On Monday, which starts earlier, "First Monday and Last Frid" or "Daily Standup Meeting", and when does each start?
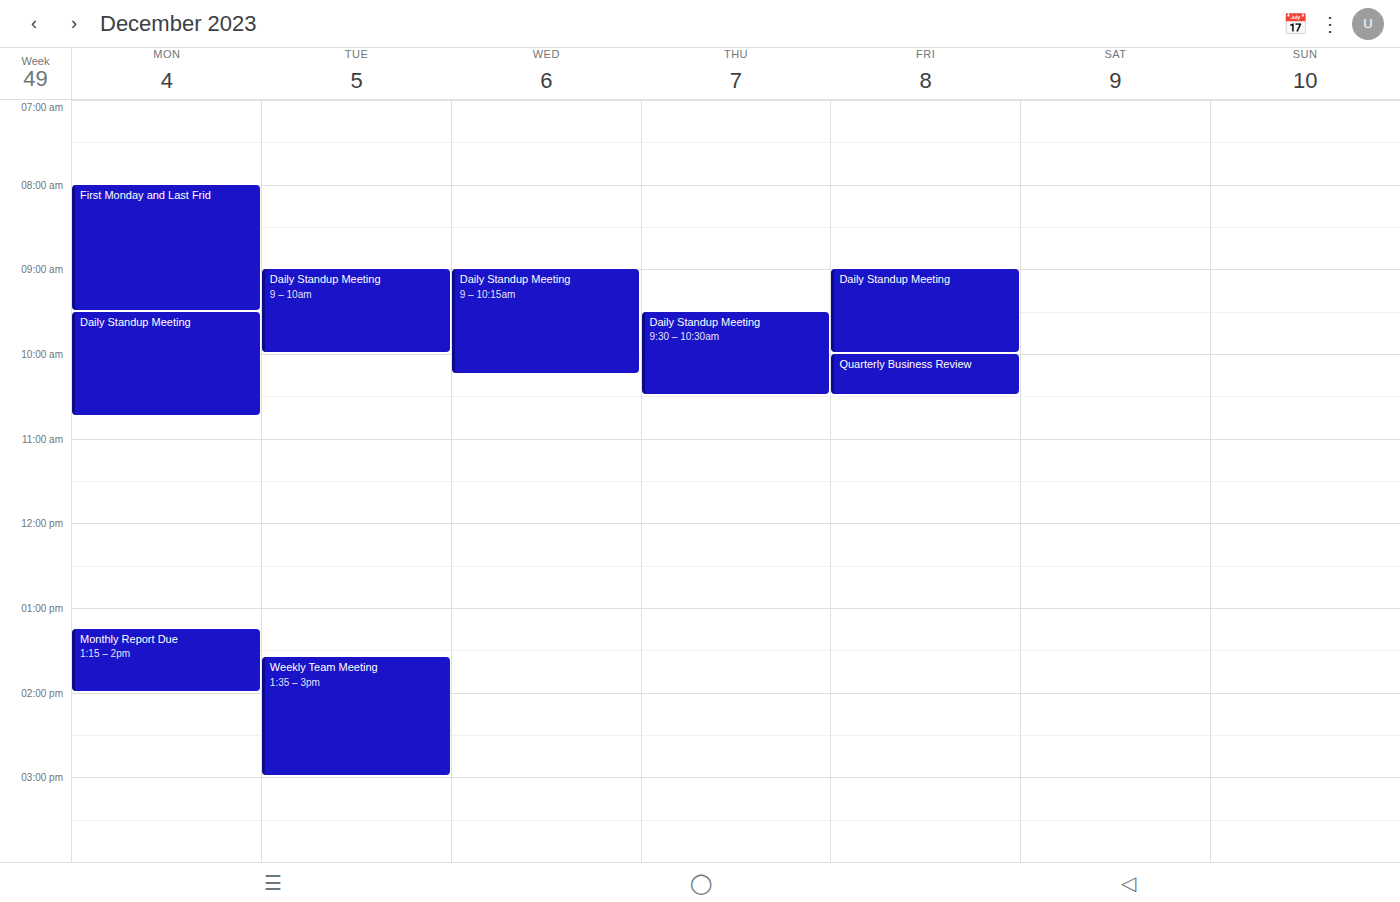
"First Monday and Last Frid" 08:00; "Daily Standup Meeting" 09:30.